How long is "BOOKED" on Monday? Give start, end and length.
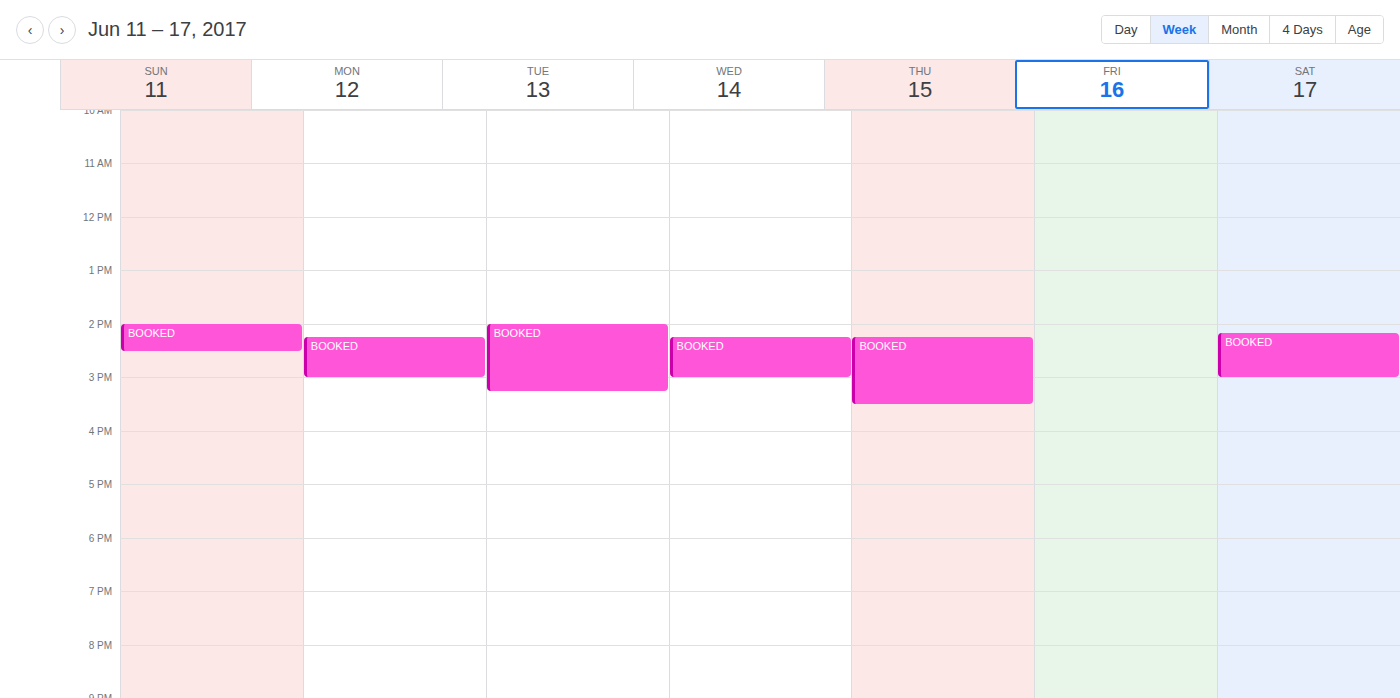
2:15 PM to 3:00 PM, 45 minutes